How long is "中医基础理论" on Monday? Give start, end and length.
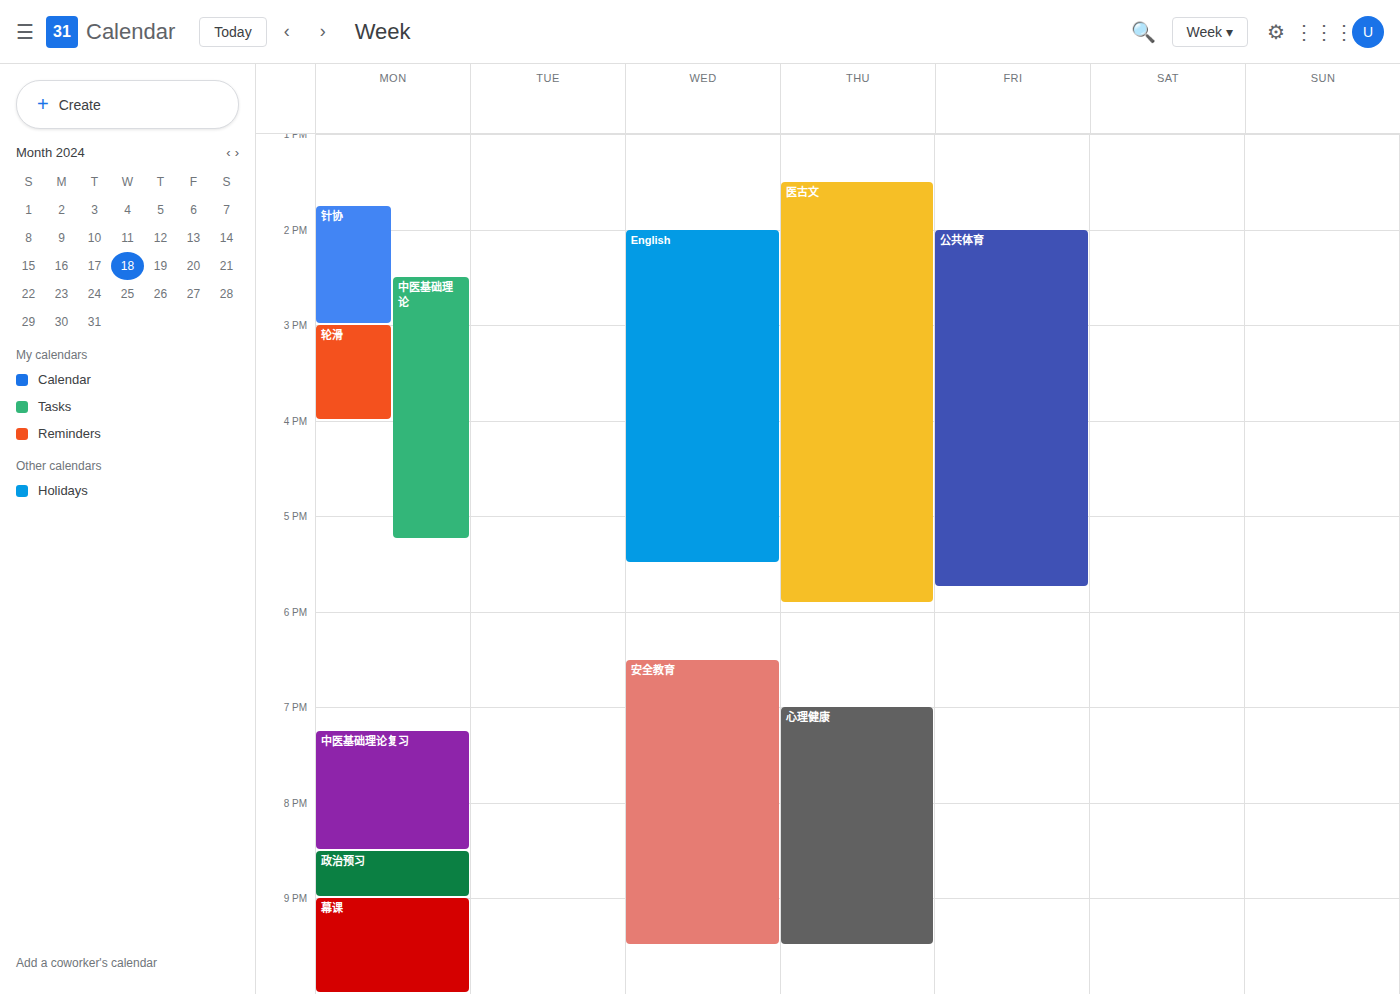
2:30 PM to 5:15 PM, 2 hours 45 minutes